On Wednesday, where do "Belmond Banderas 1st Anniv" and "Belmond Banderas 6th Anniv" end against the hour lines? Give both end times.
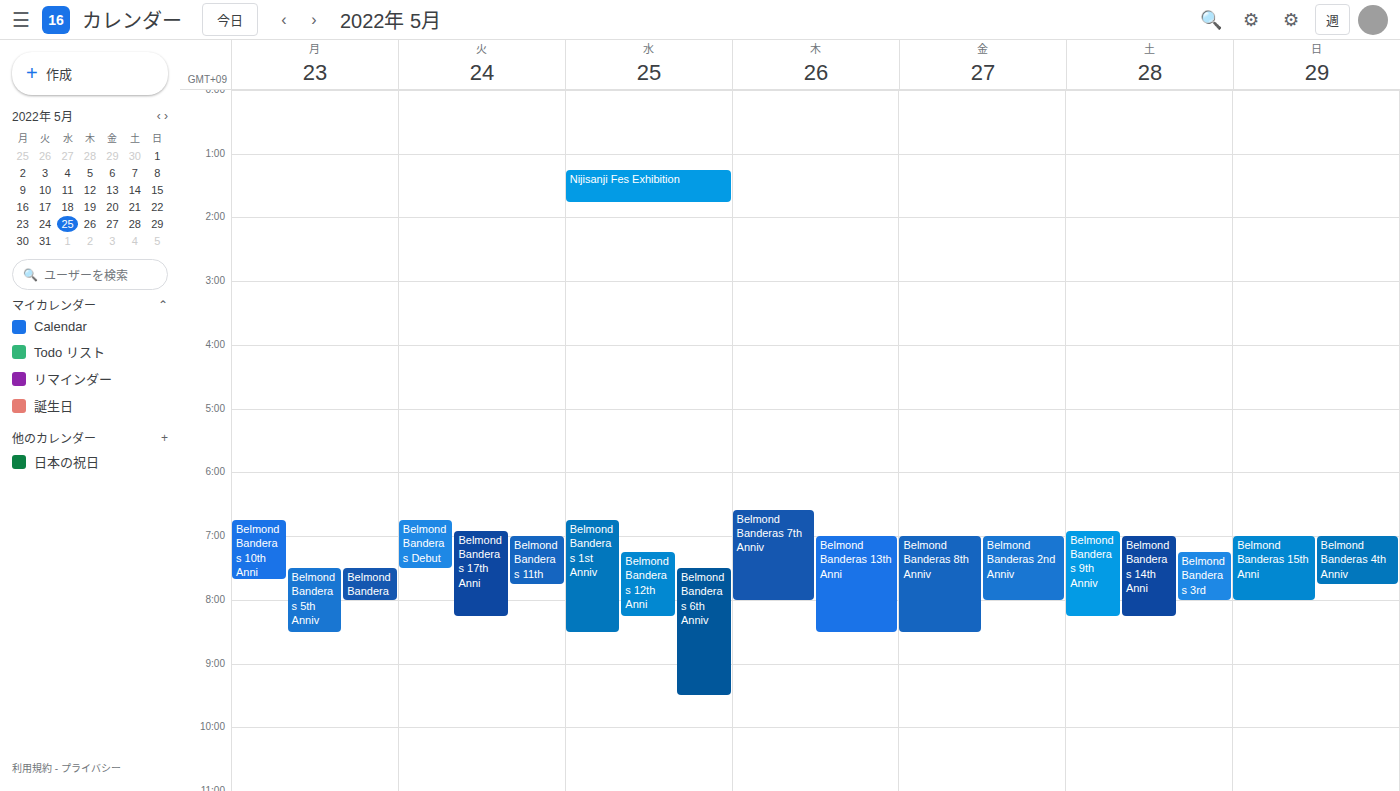
"Belmond Banderas 1st Anniv": 8:30 AM, halfway between the 8 AM and 9 AM lines. "Belmond Banderas 6th Anniv": 9:30 AM, halfway between the 9 AM and 10 AM lines.